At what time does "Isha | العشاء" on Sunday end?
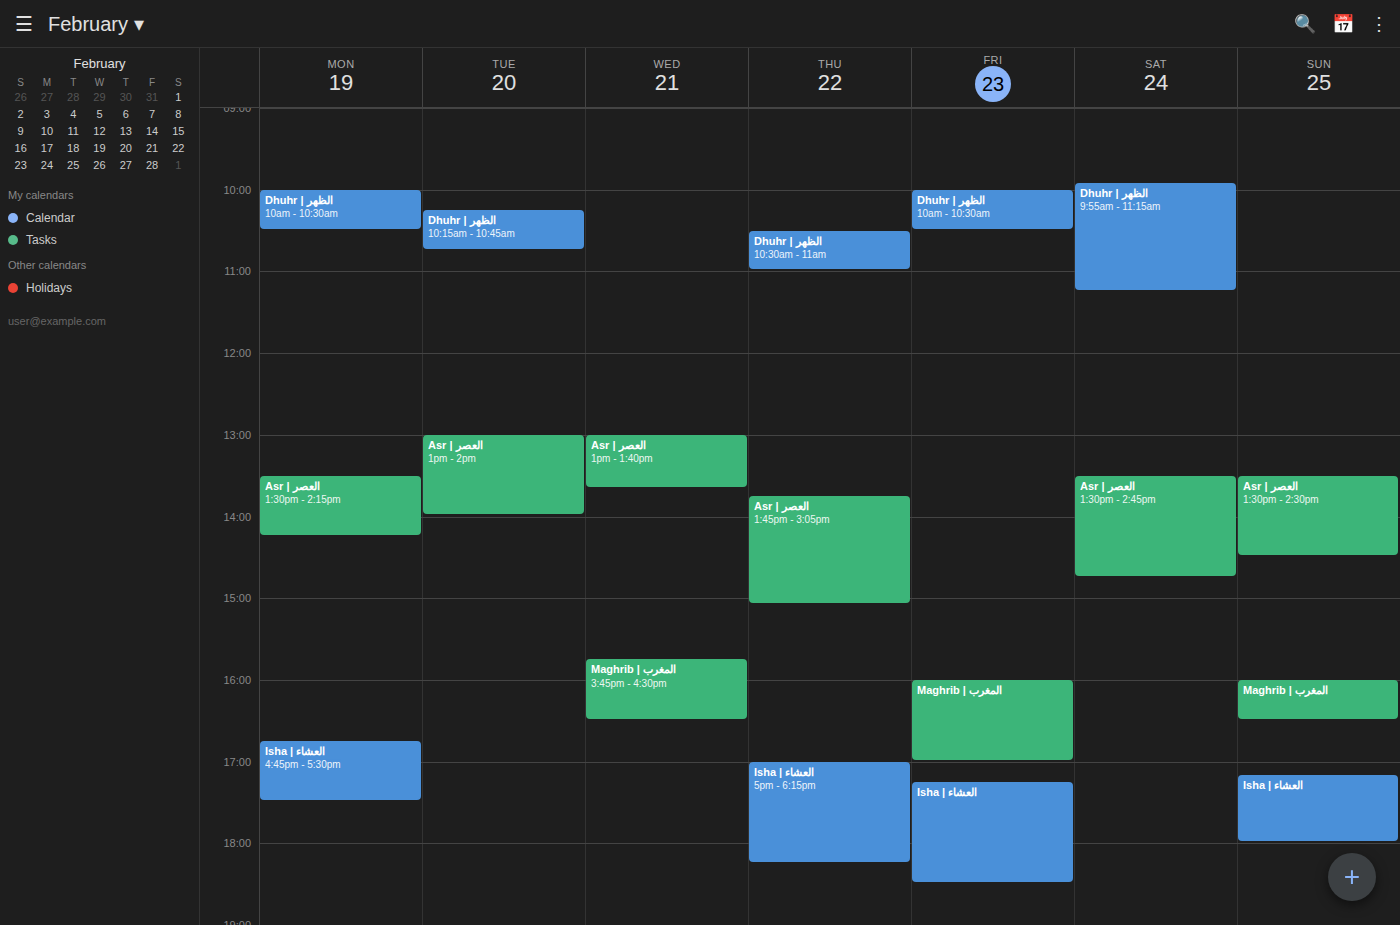
6:00 PM